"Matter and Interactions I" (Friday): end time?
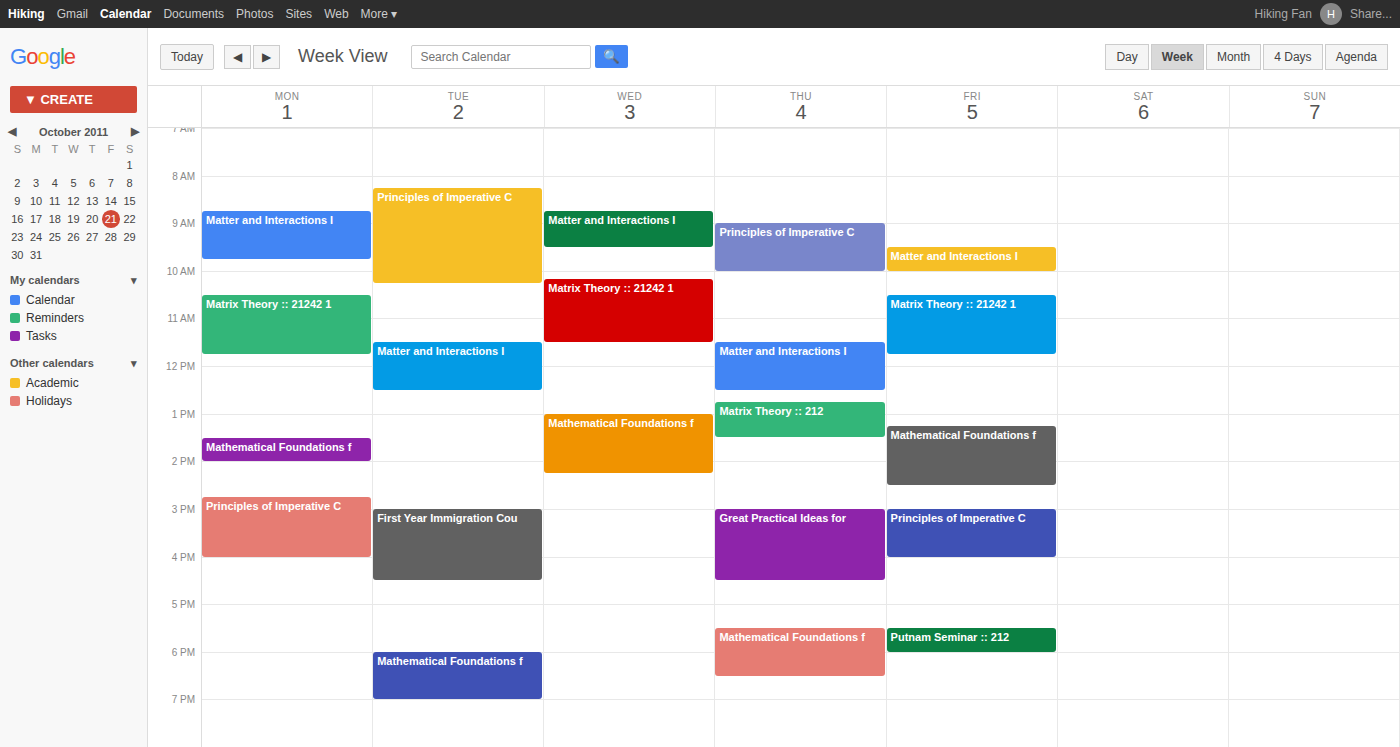
10:00 AM